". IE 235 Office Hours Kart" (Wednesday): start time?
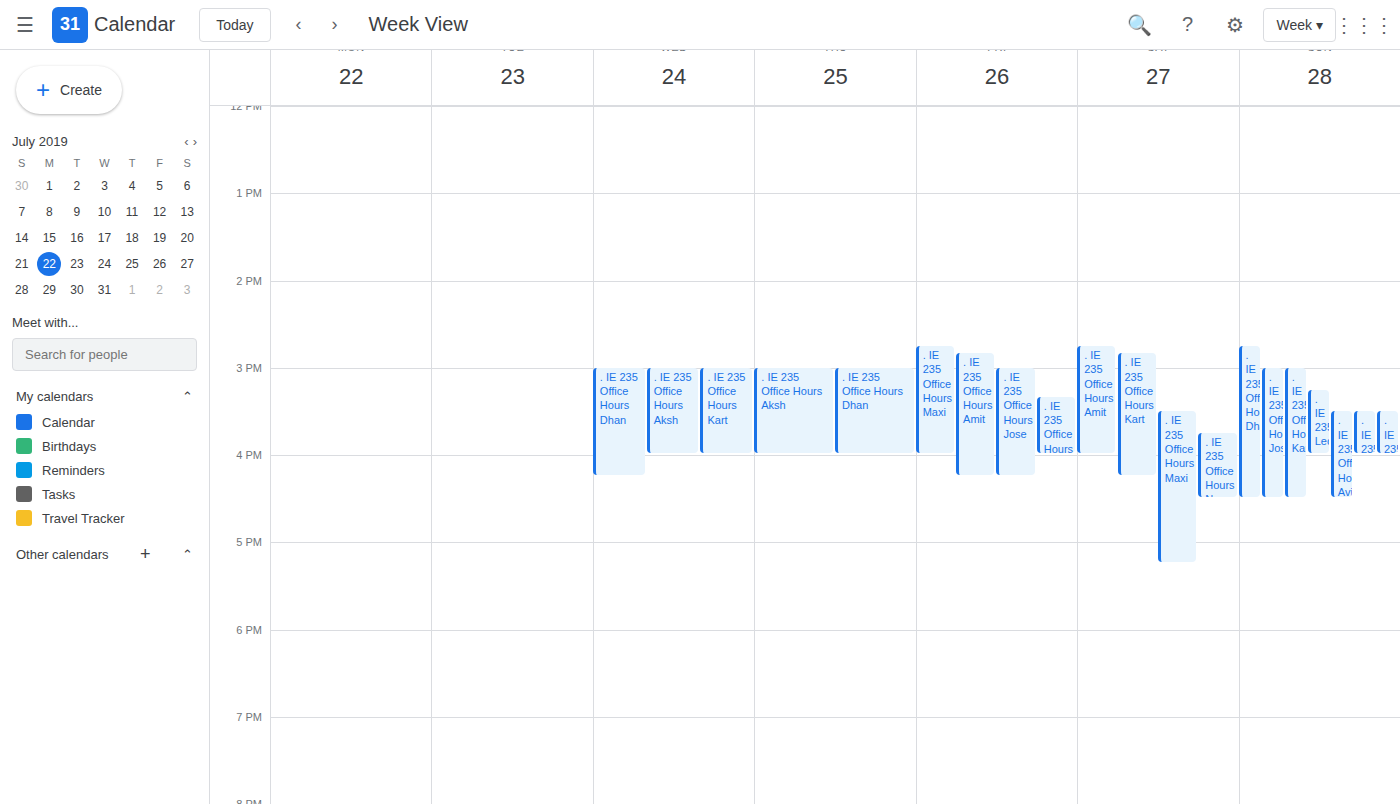
15:00